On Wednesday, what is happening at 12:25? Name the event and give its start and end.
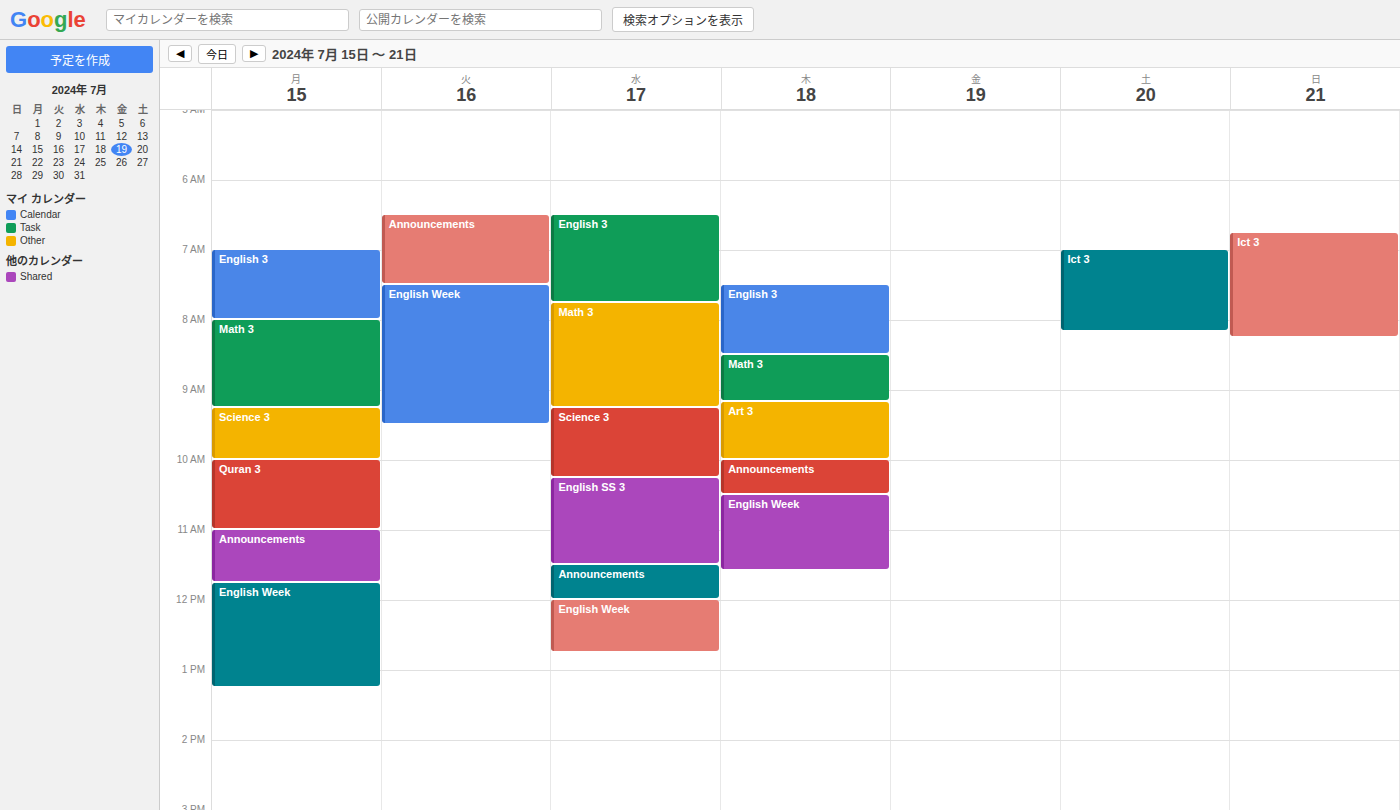
"English Week", 12:00 to 12:45